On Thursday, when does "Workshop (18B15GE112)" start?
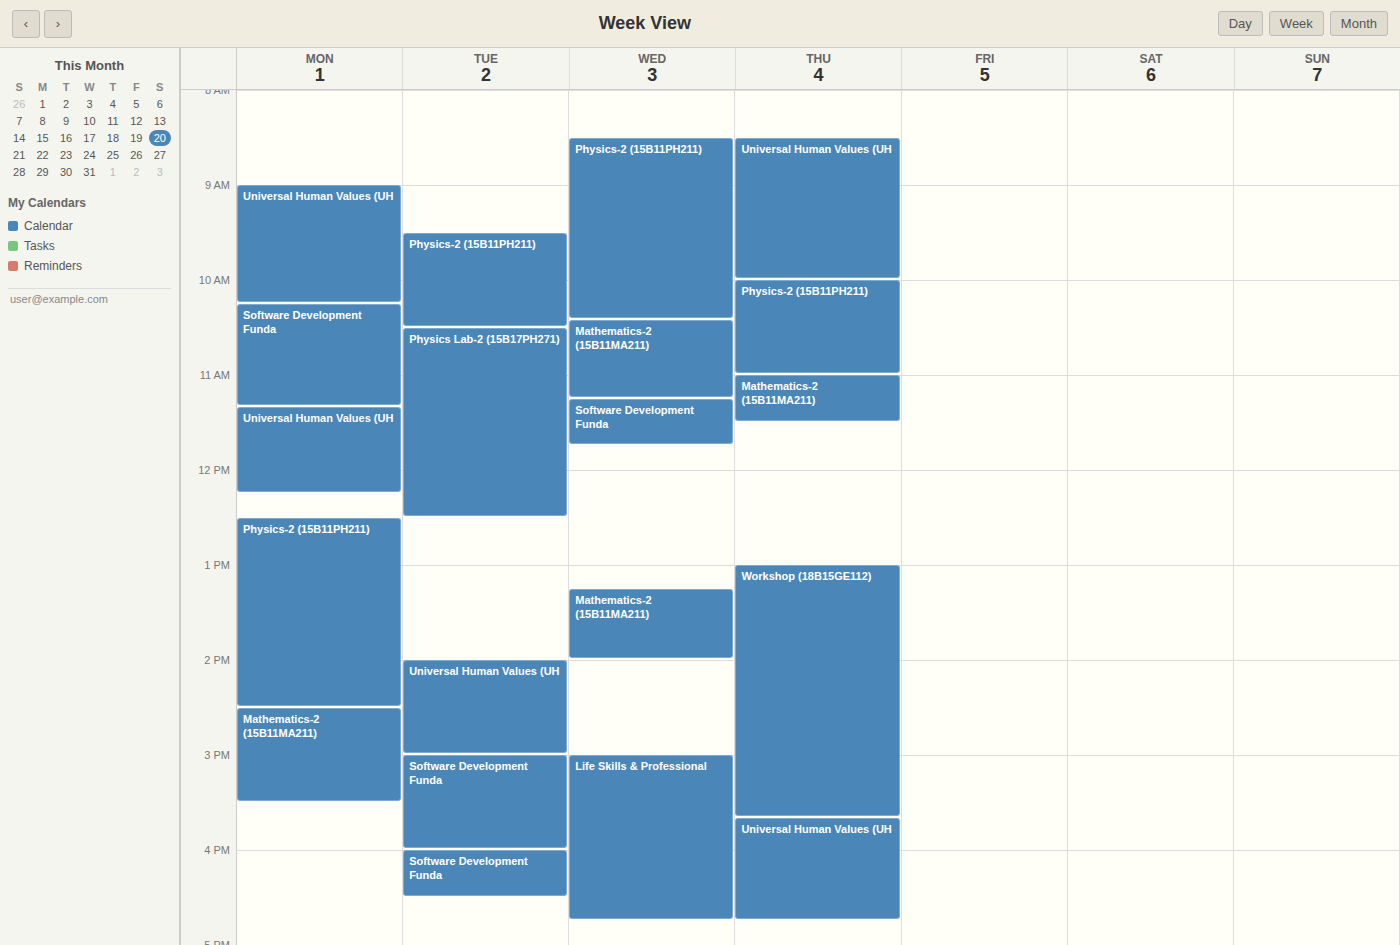
1:00 PM